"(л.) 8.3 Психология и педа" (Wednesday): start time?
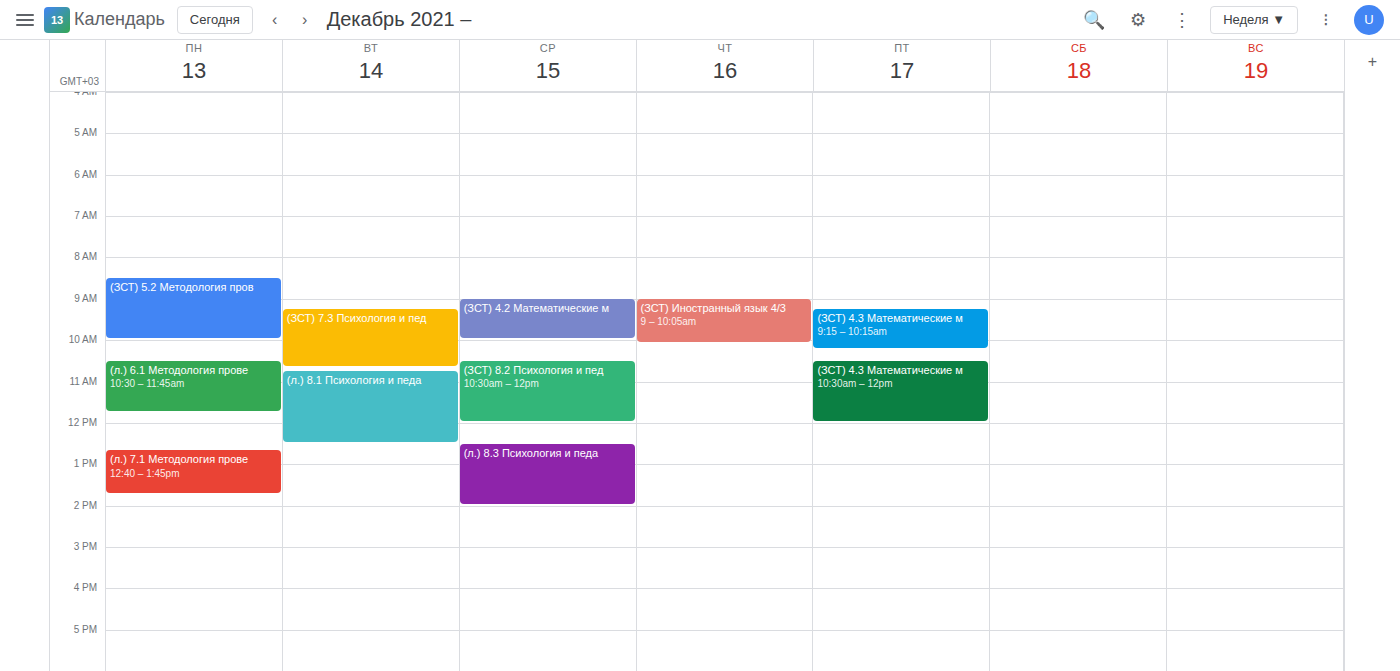
12:30 PM